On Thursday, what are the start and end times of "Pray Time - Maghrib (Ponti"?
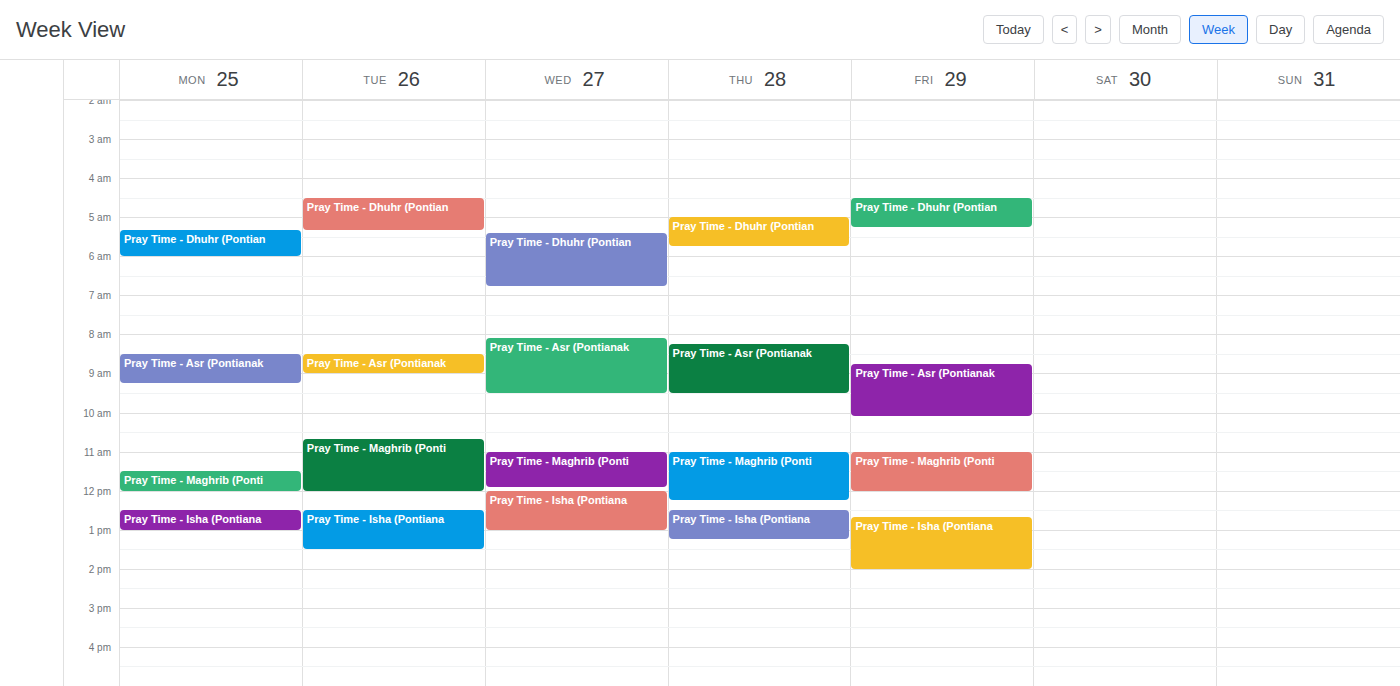
11:00 to 12:15